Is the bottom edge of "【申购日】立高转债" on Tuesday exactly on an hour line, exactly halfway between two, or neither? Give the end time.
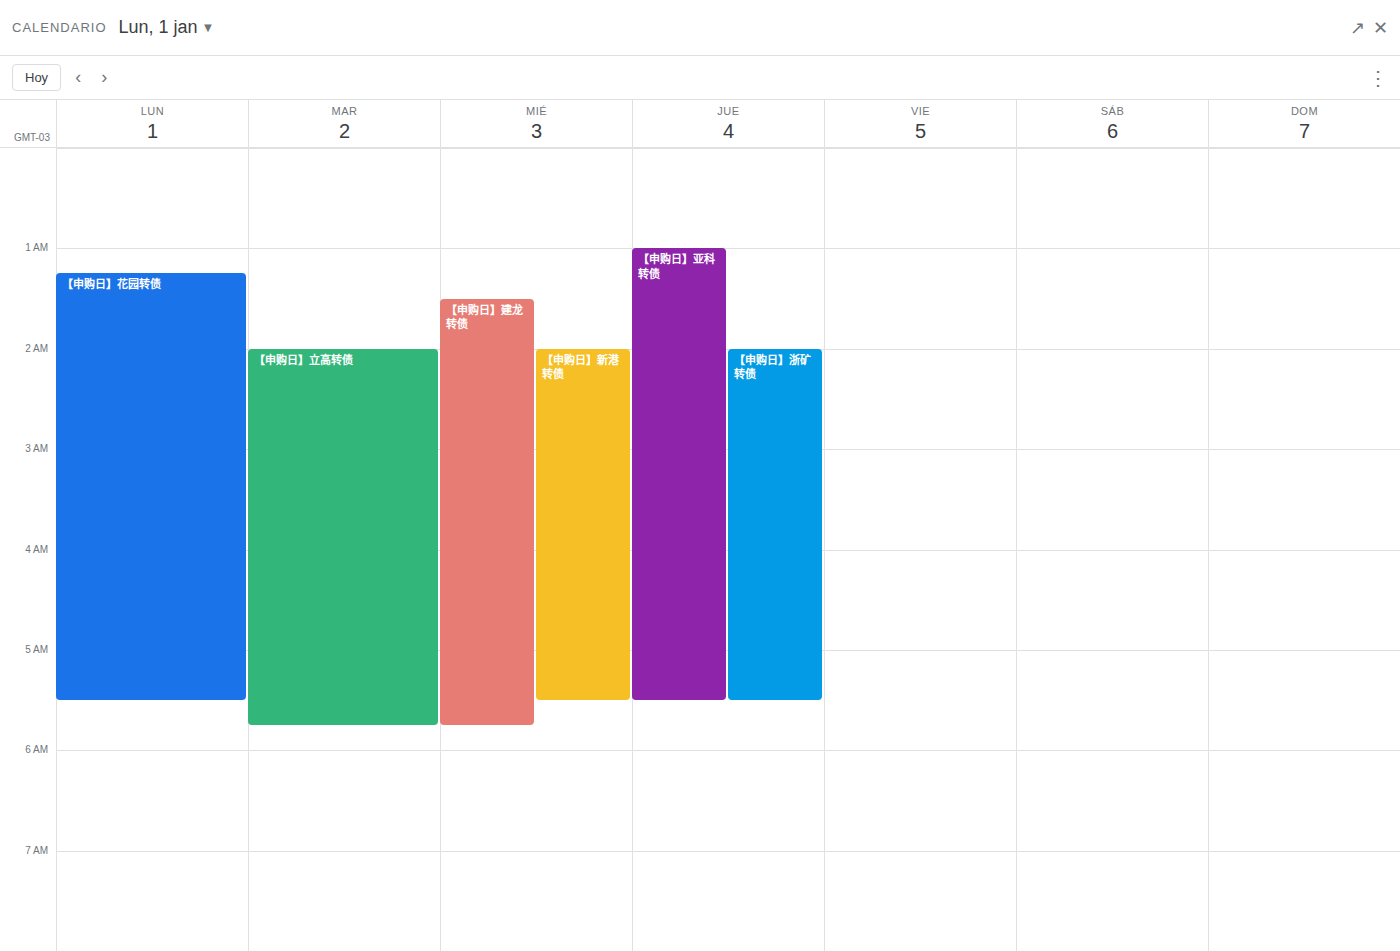
5:45 AM -- neither: three quarters of the way from the 5 AM line to the 6 AM line.